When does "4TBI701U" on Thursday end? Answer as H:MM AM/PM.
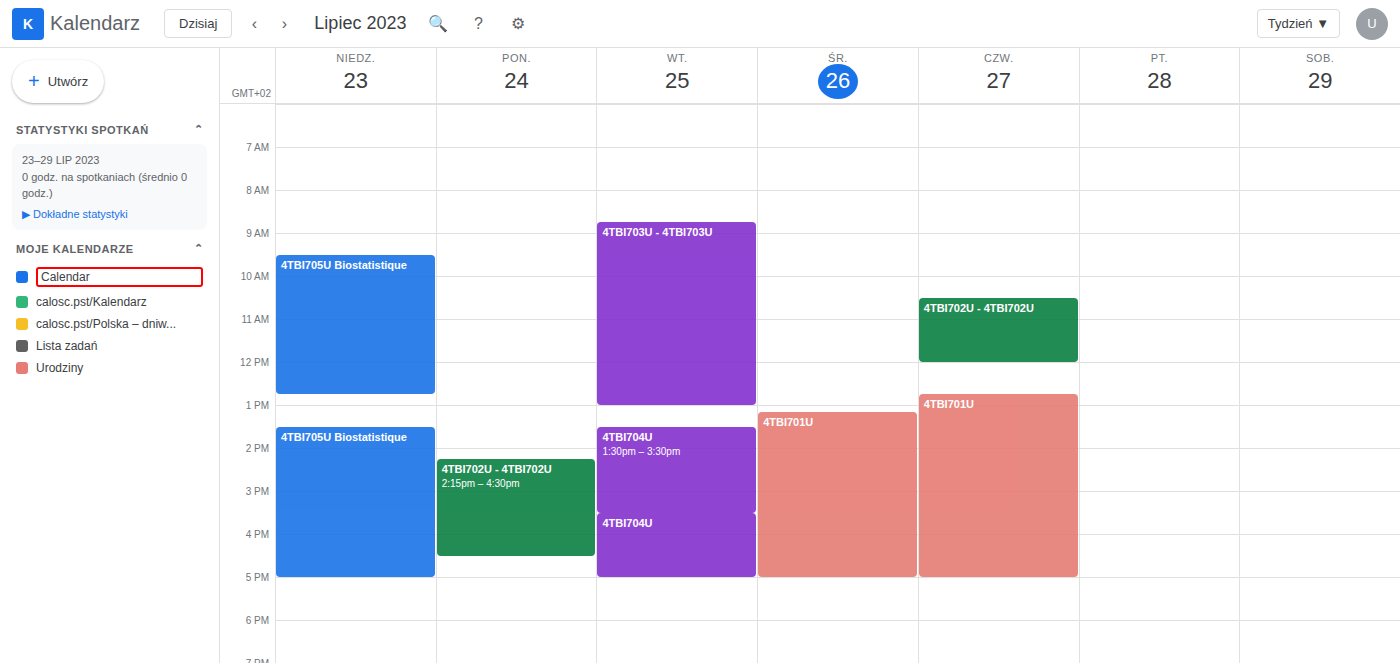
5:00 PM